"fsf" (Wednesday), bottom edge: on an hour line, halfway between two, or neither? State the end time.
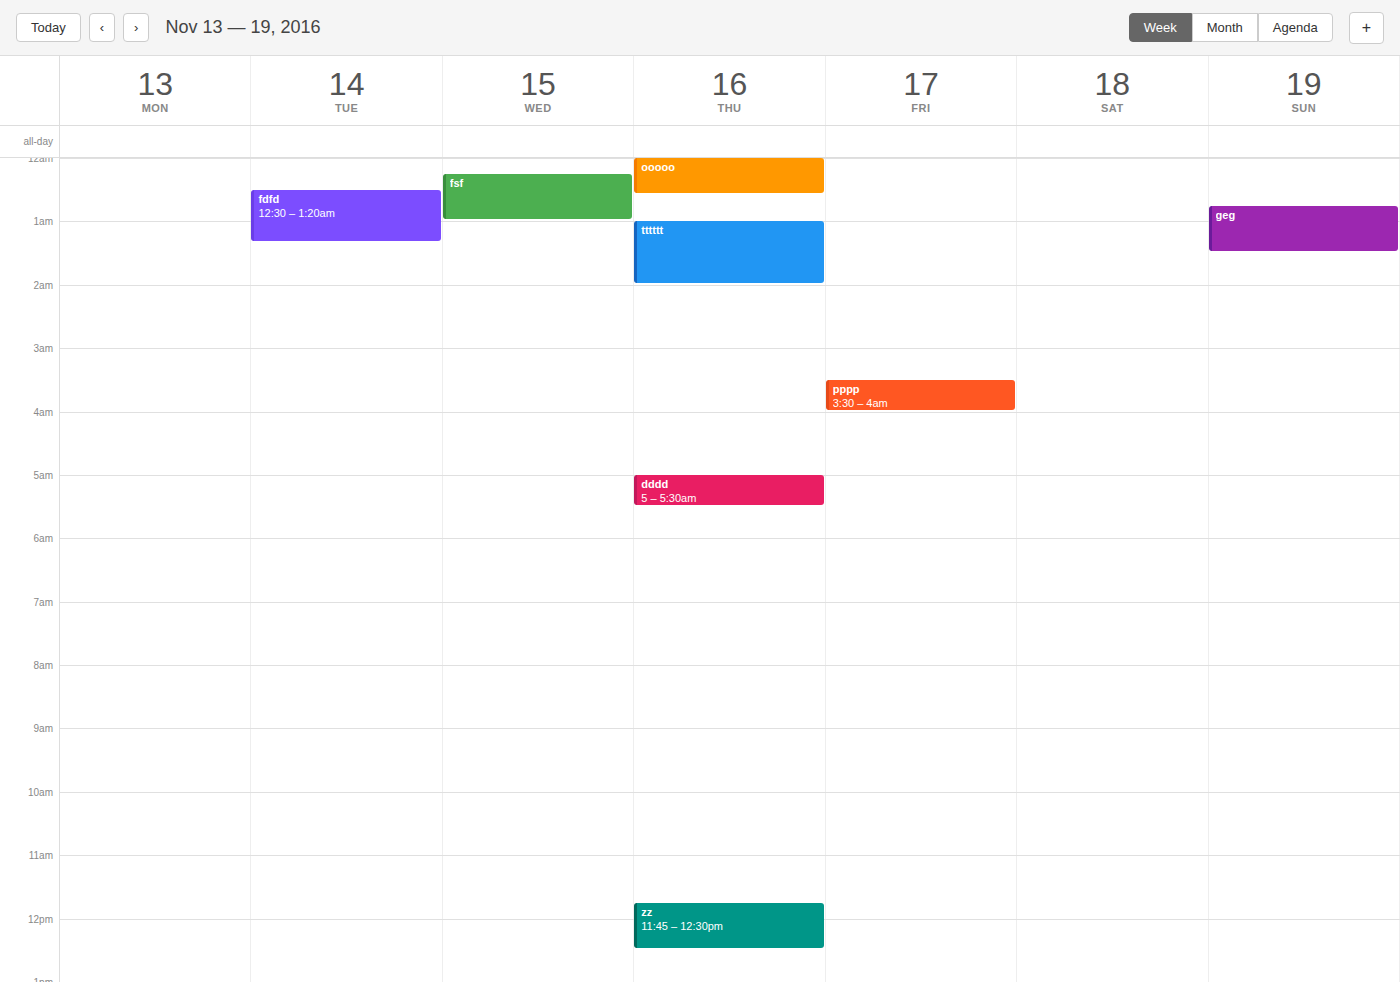
1:00 AM -- exactly on the 1 AM line.